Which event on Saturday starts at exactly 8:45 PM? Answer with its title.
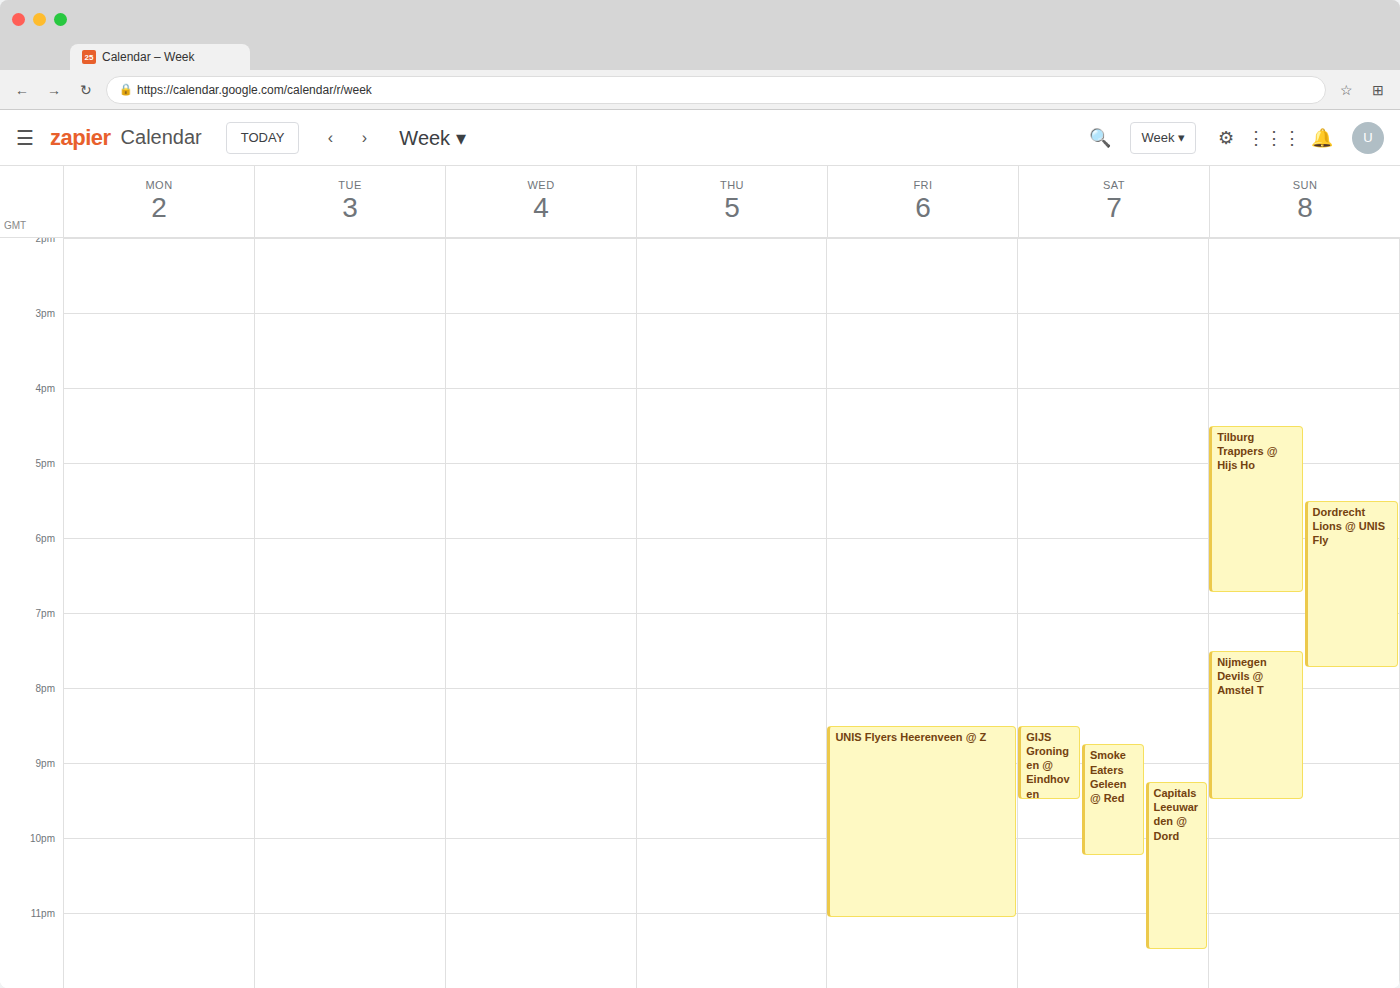
"Smoke Eaters Geleen @ Red"